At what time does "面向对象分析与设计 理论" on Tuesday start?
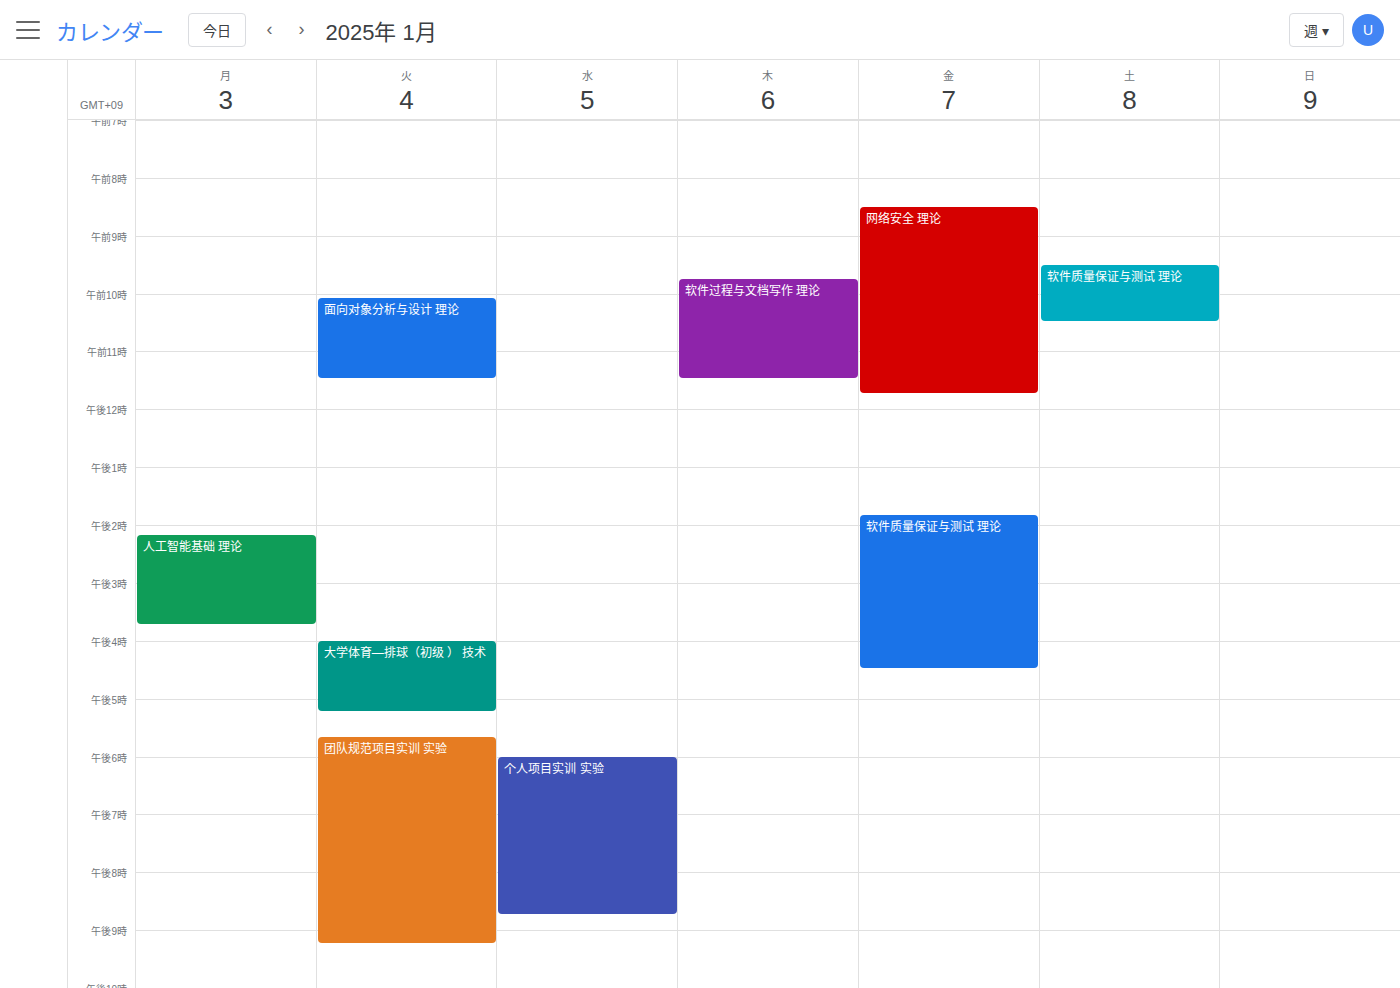
10:05 AM